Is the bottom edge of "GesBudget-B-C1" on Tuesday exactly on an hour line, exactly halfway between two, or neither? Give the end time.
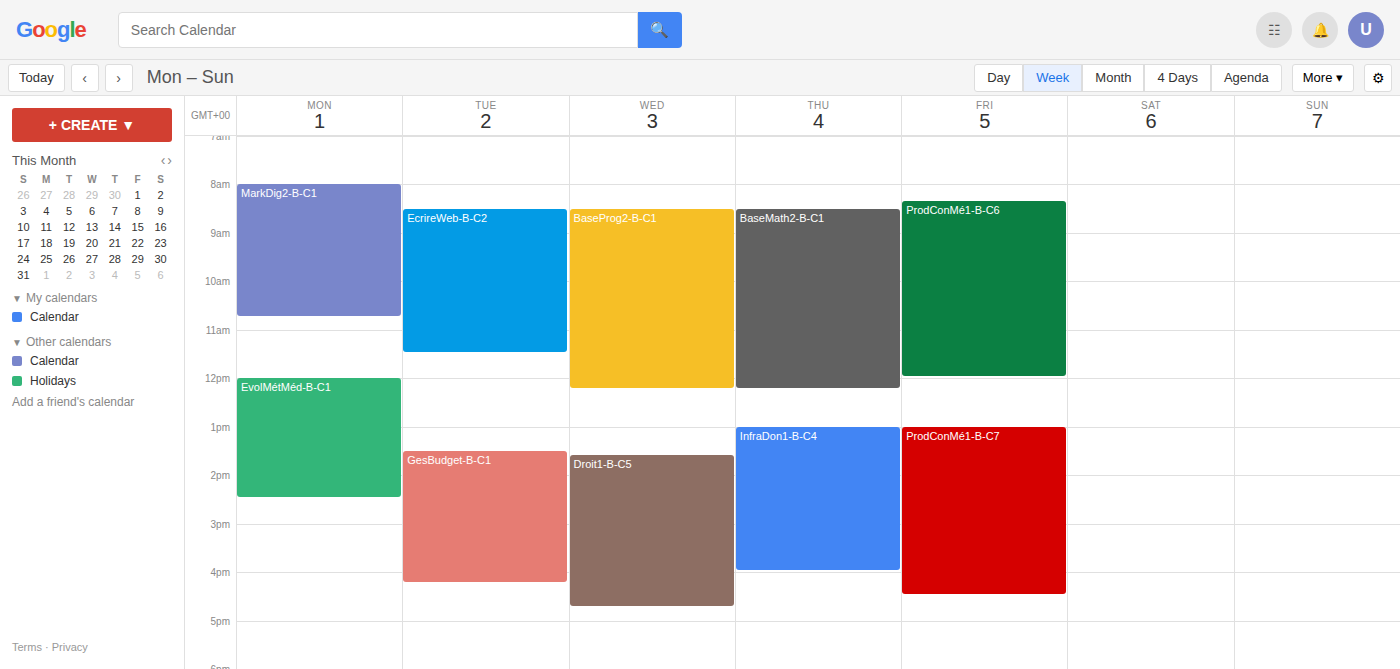
4:15 PM -- neither: a quarter of the way from the 4 PM line to the 5 PM line.